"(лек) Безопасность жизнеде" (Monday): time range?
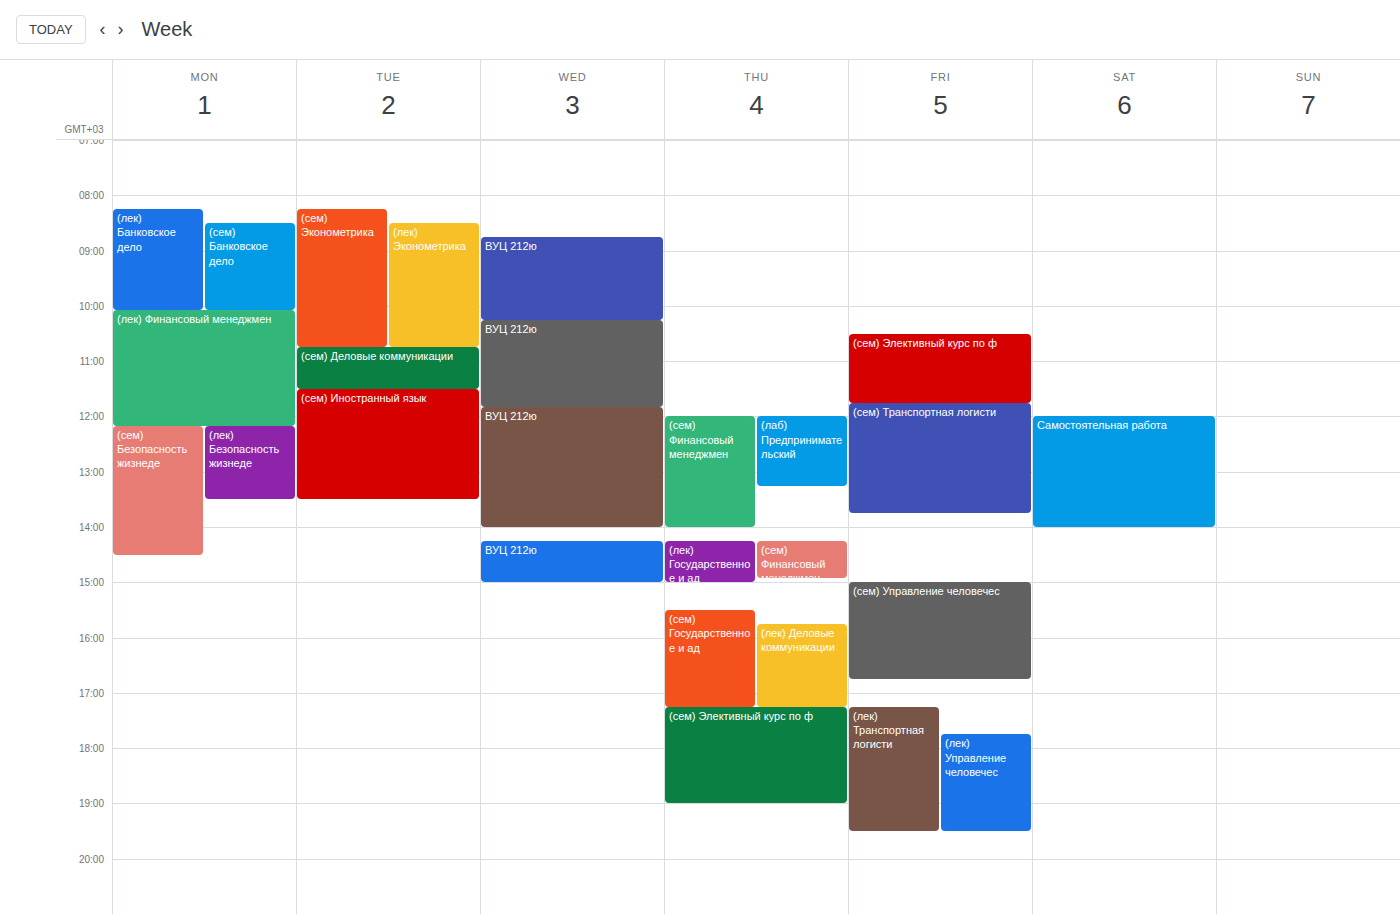
12:10 PM to 1:30 PM